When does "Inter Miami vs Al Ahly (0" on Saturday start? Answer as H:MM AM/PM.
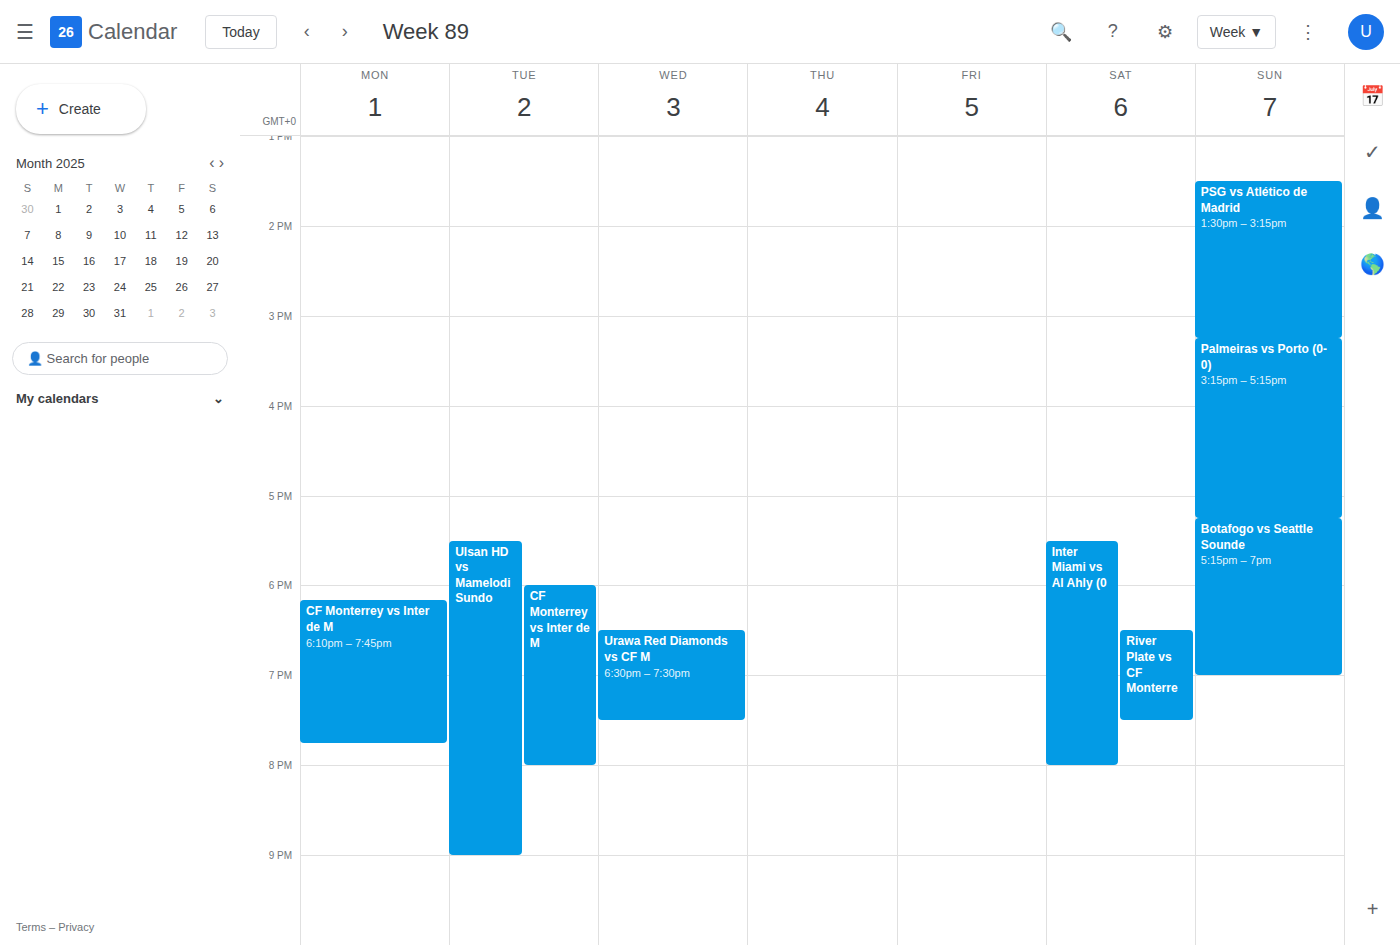
5:30 PM